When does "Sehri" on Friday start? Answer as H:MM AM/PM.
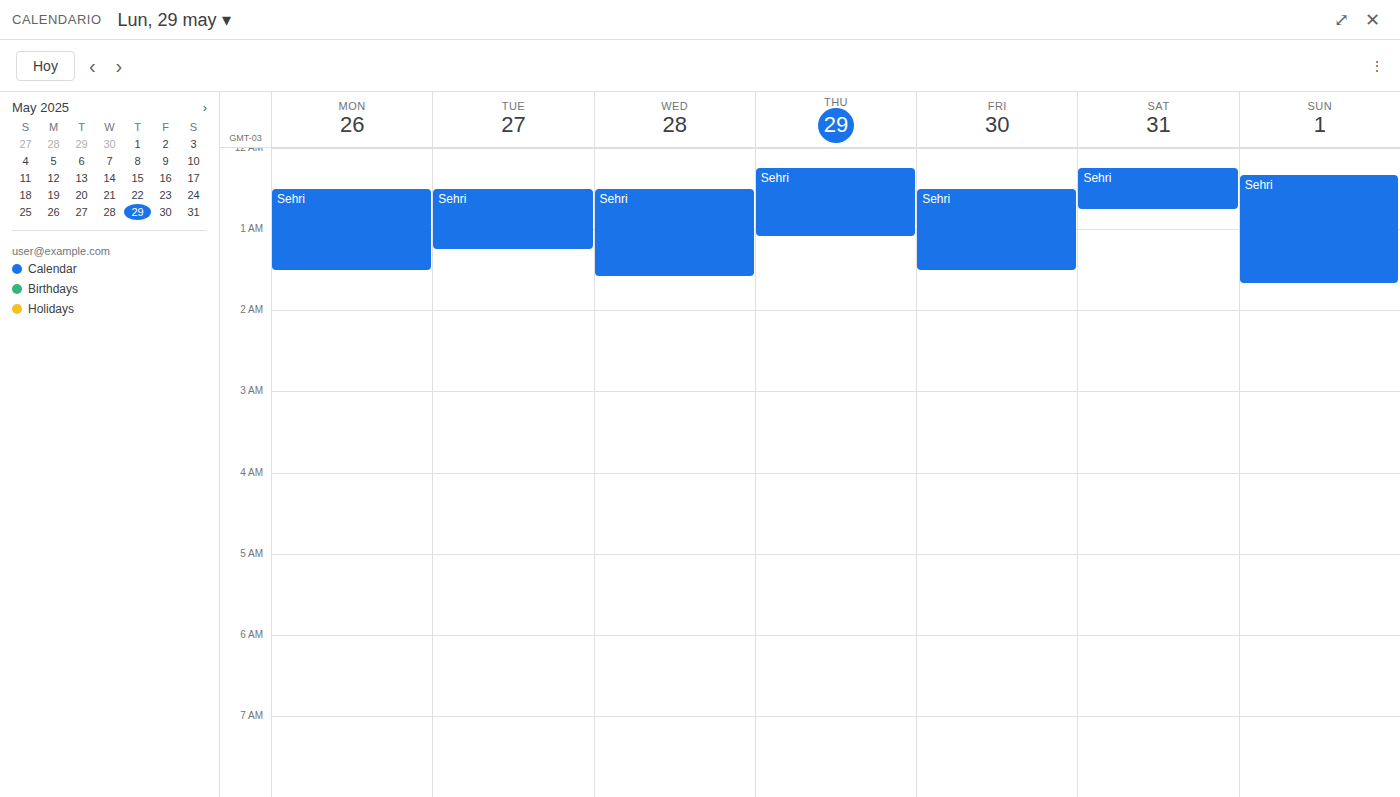
12:30 AM